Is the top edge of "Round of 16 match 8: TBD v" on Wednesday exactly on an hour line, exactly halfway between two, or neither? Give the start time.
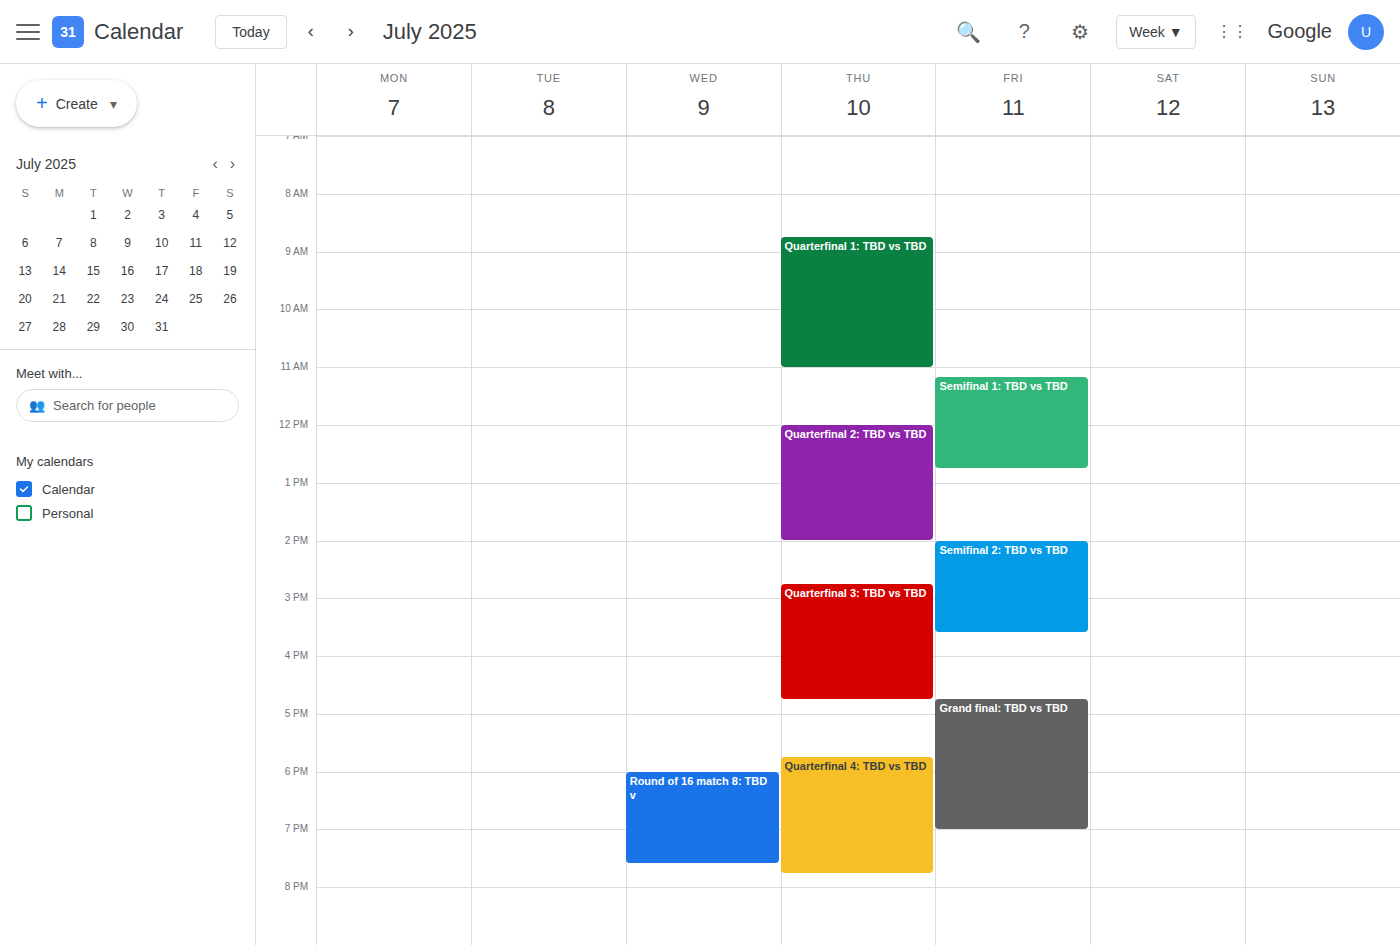
6:00 PM -- exactly on the 6 PM line.